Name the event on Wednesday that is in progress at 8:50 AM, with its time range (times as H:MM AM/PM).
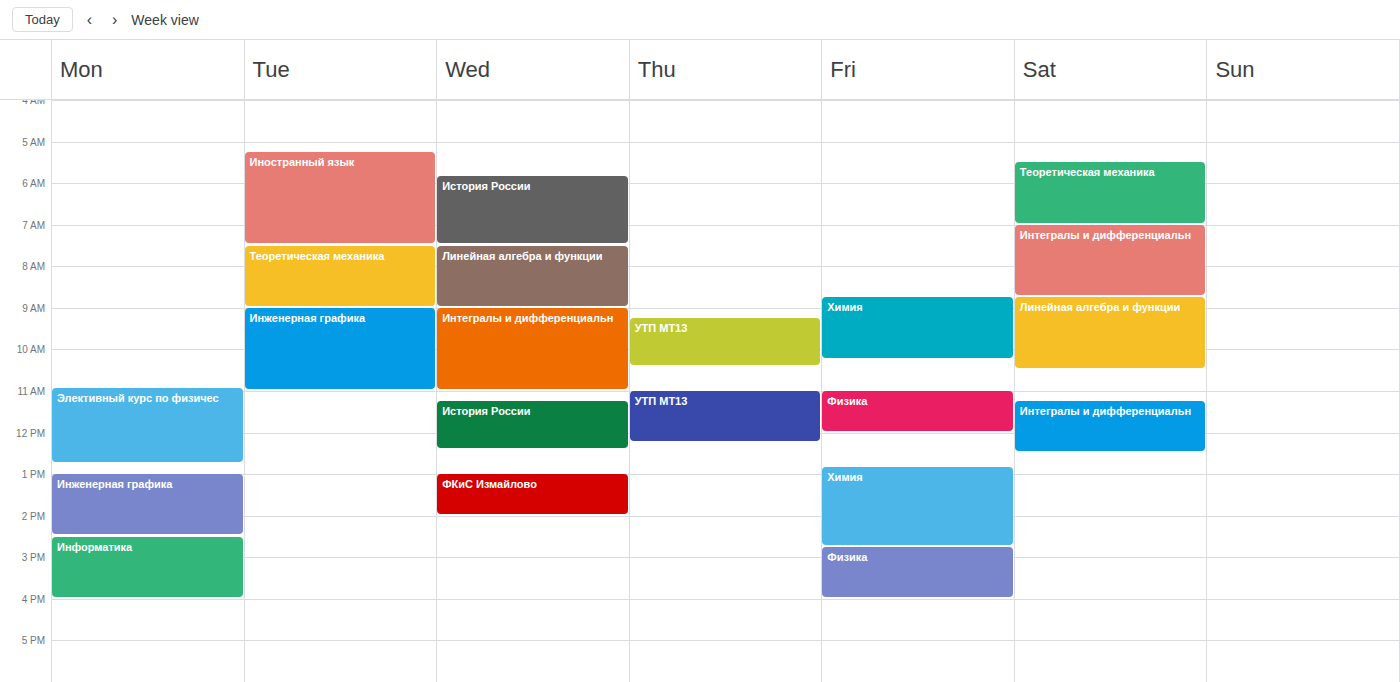
"Линейная алгебра и функции", 7:30 AM to 9:00 AM